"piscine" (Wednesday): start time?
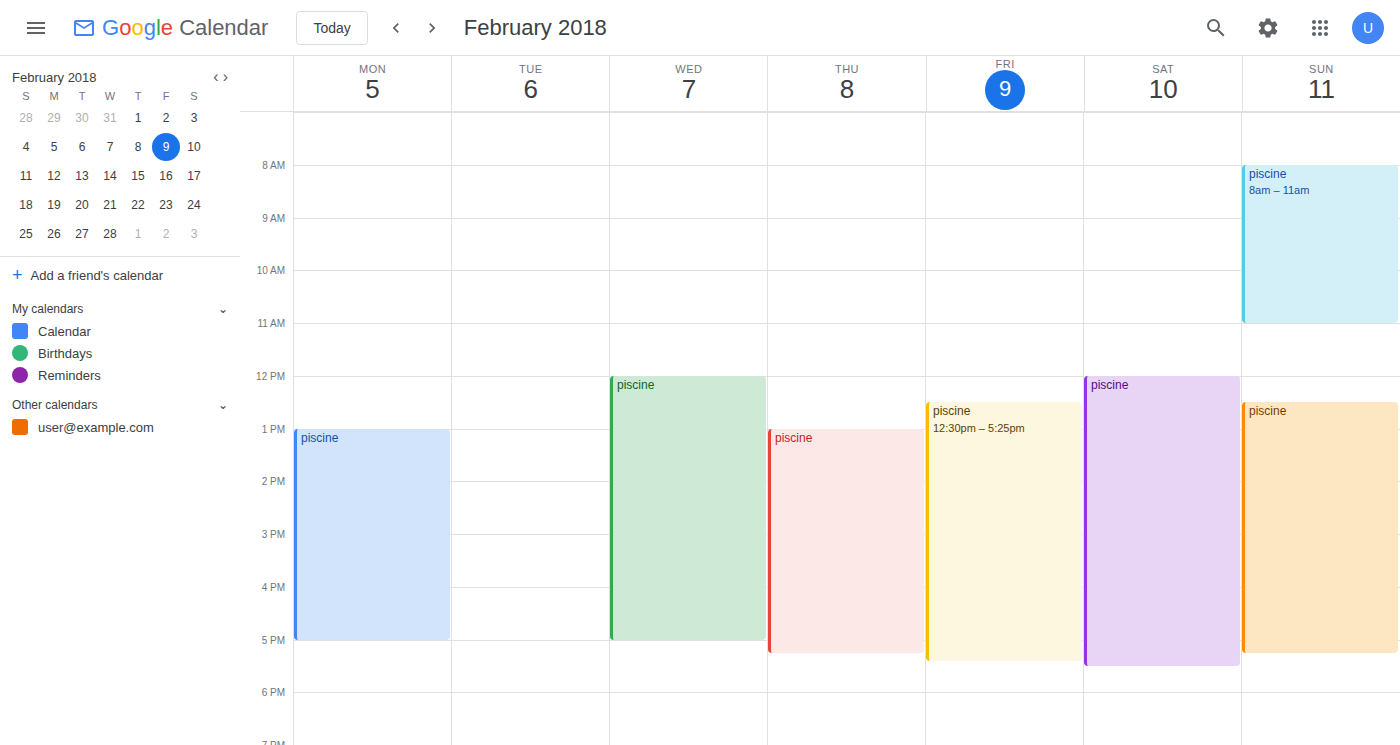
12:00 PM